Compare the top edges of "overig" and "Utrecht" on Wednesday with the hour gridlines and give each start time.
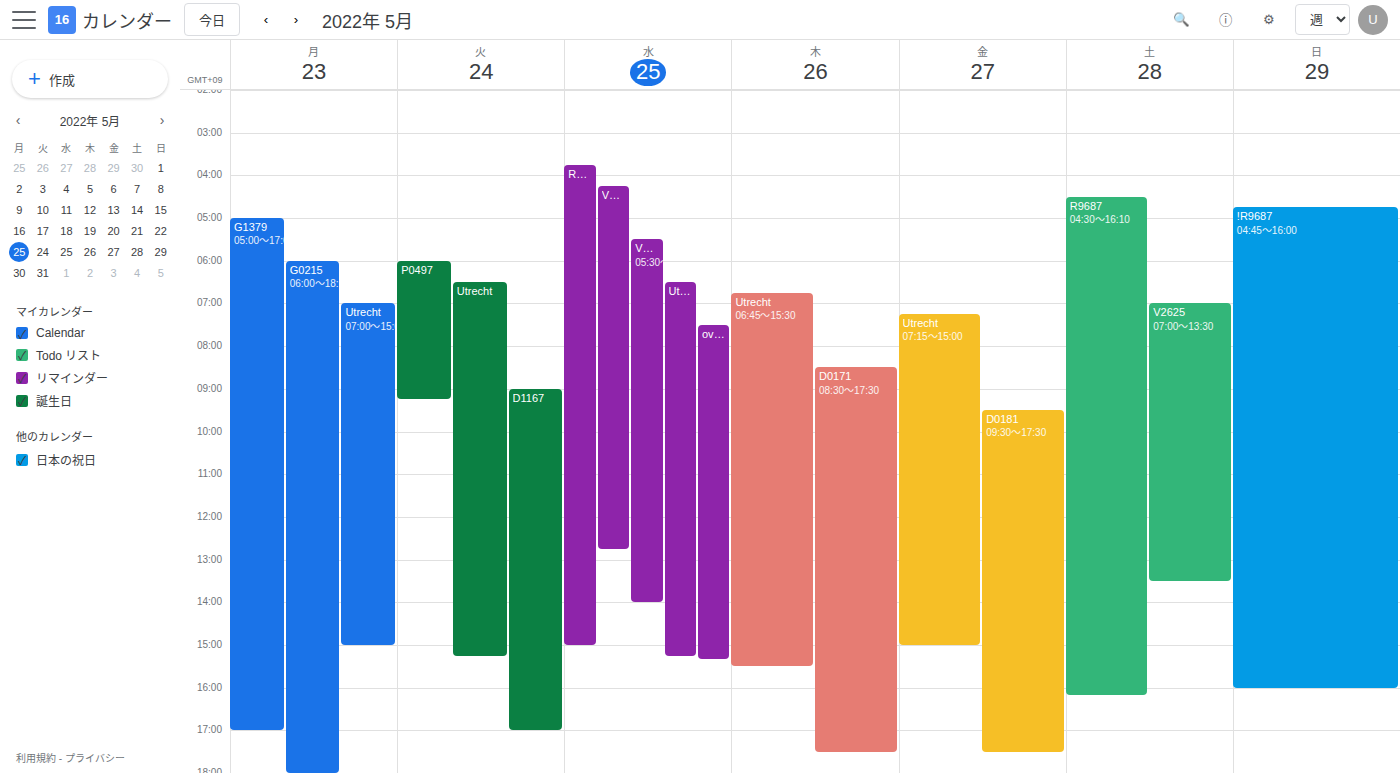
"overig": 7:30 AM, halfway between the 7 AM and 8 AM lines. "Utrecht": 6:30 AM, halfway between the 6 AM and 7 AM lines.